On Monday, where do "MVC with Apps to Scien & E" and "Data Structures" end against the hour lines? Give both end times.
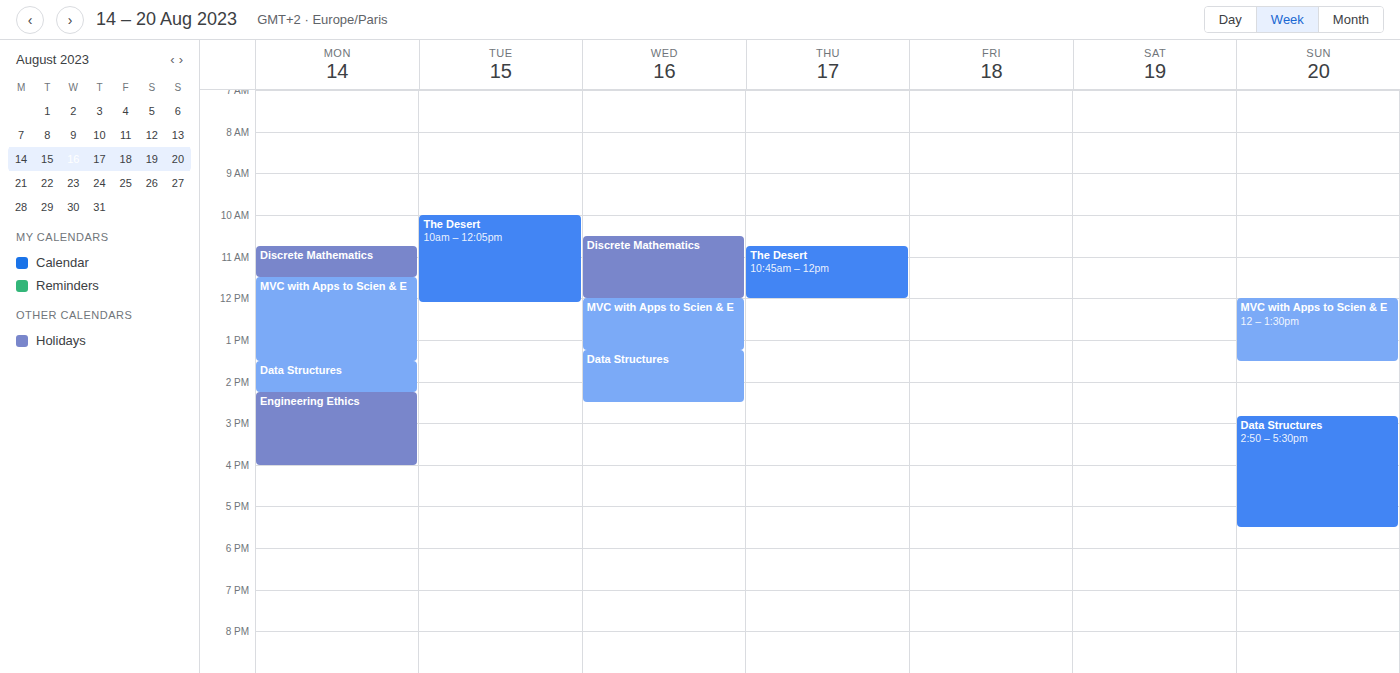
"MVC with Apps to Scien & E": 13:30, halfway between the 13:00 and 14:00 lines. "Data Structures": 14:15, neither: a quarter of the way from the 14:00 line to the 15:00 line.